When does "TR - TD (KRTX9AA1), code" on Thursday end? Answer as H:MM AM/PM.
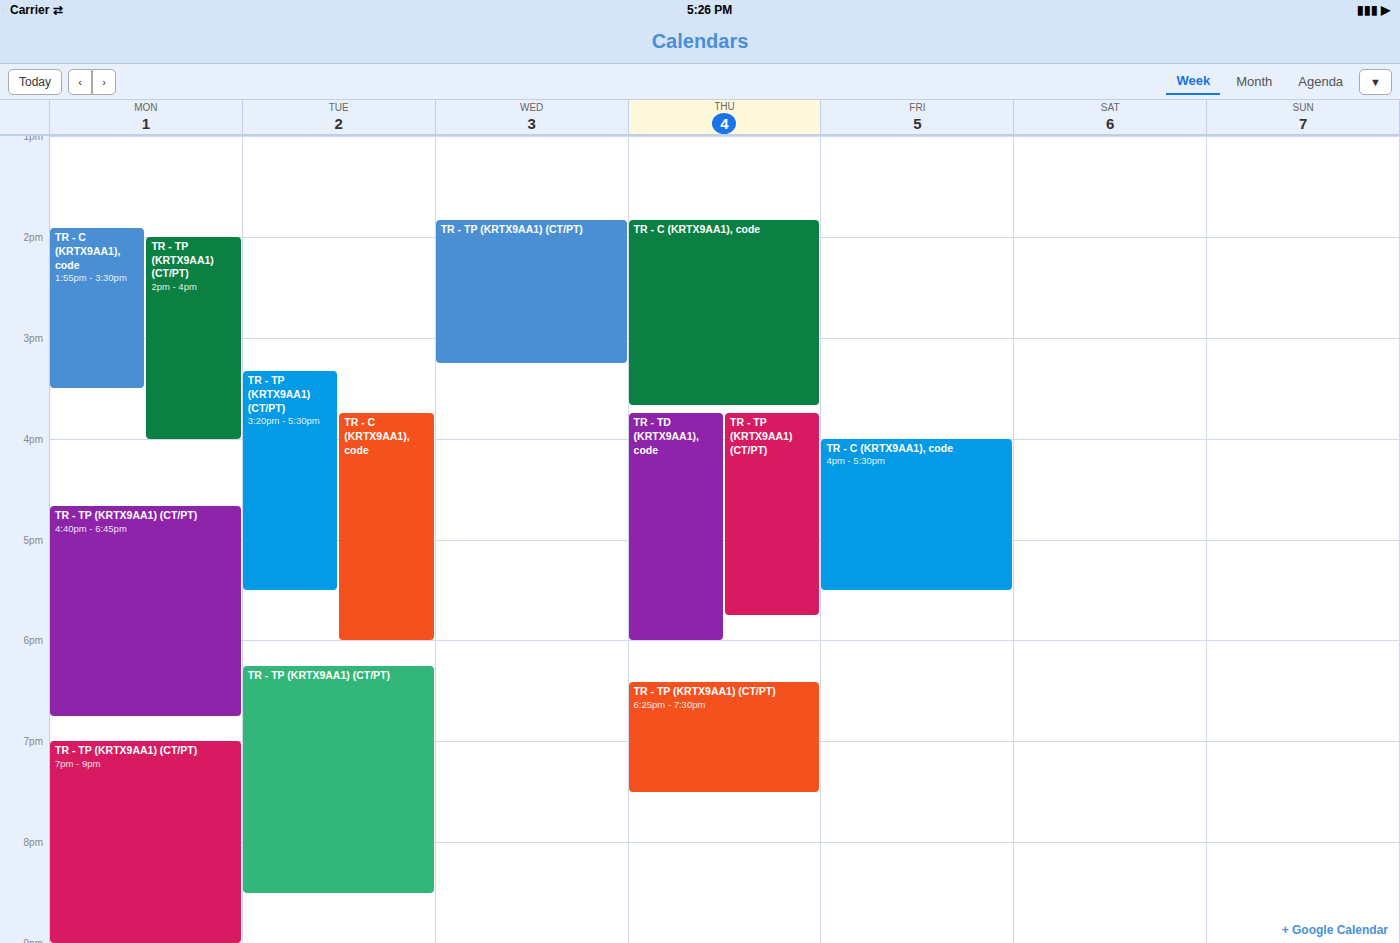
6:00 PM